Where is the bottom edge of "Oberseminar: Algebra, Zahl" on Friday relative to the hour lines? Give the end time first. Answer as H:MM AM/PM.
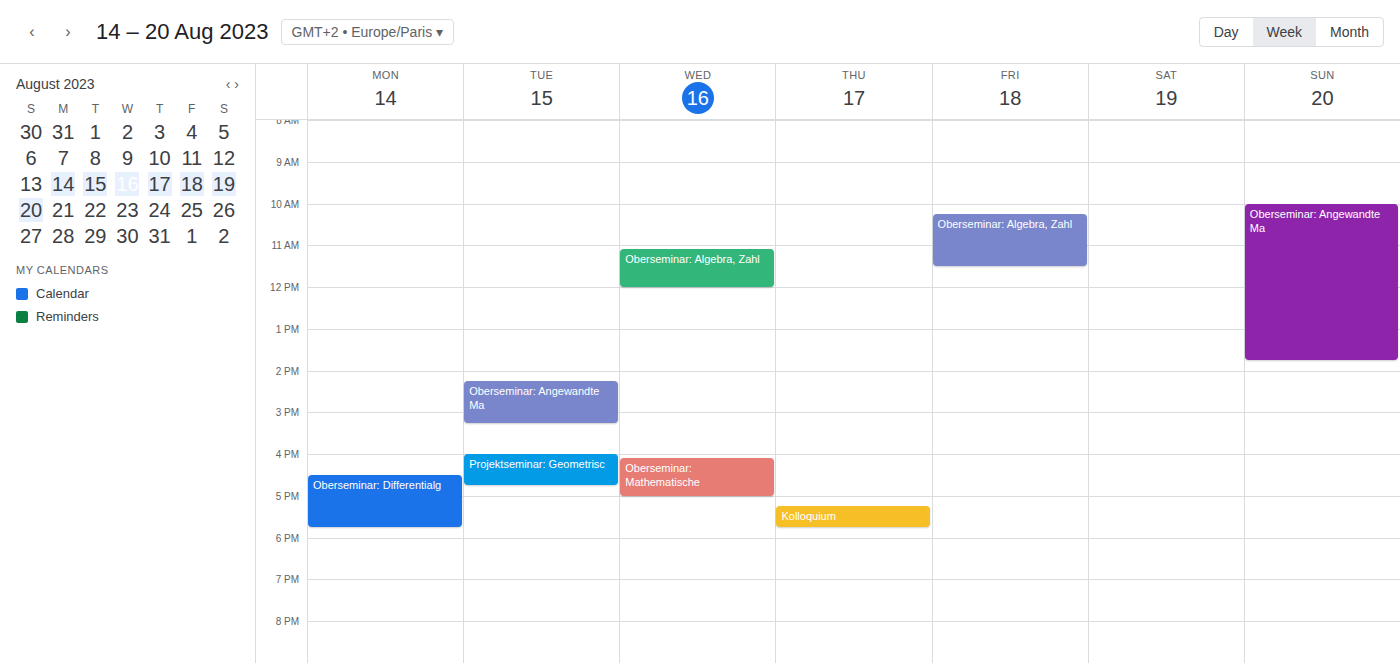
11:30 AM -- halfway between the 11 AM and 12 PM lines.